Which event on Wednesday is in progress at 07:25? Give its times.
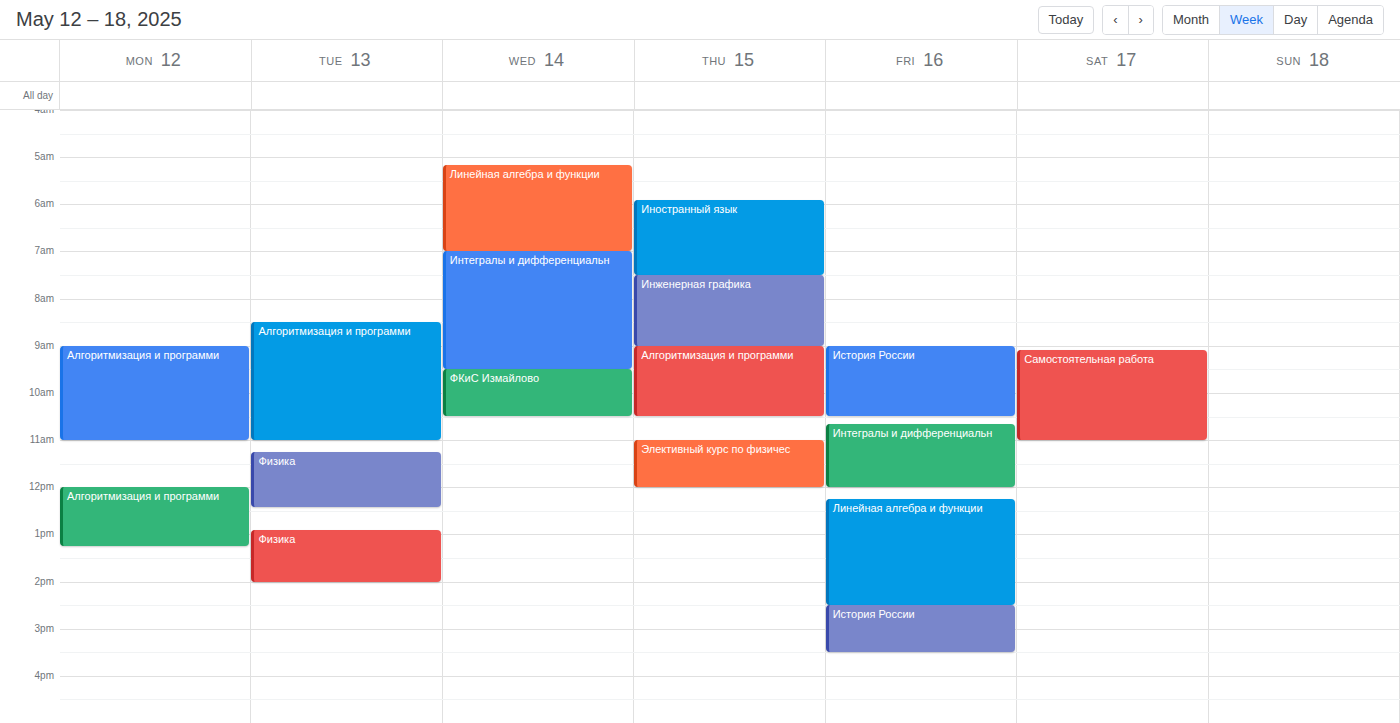
"Интегралы и дифференциальн", 07:00 to 09:30